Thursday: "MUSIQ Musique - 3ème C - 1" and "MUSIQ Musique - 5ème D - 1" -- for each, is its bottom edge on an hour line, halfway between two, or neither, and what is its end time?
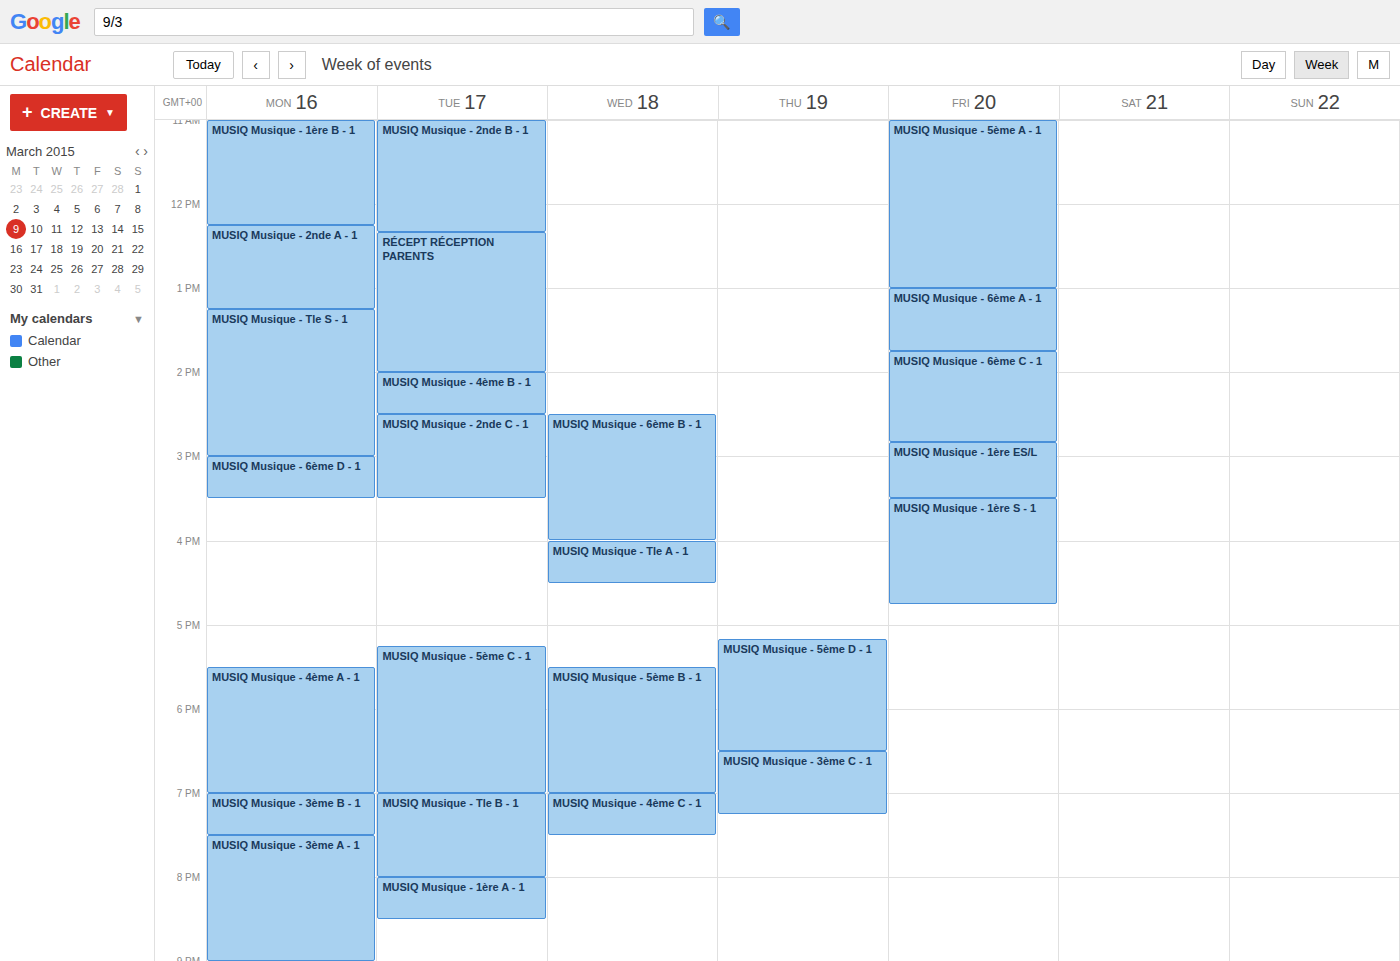
"MUSIQ Musique - 3ème C - 1": 7:15 PM, neither: a quarter of the way from the 7 PM line to the 8 PM line. "MUSIQ Musique - 5ème D - 1": 6:30 PM, halfway between the 6 PM and 7 PM lines.